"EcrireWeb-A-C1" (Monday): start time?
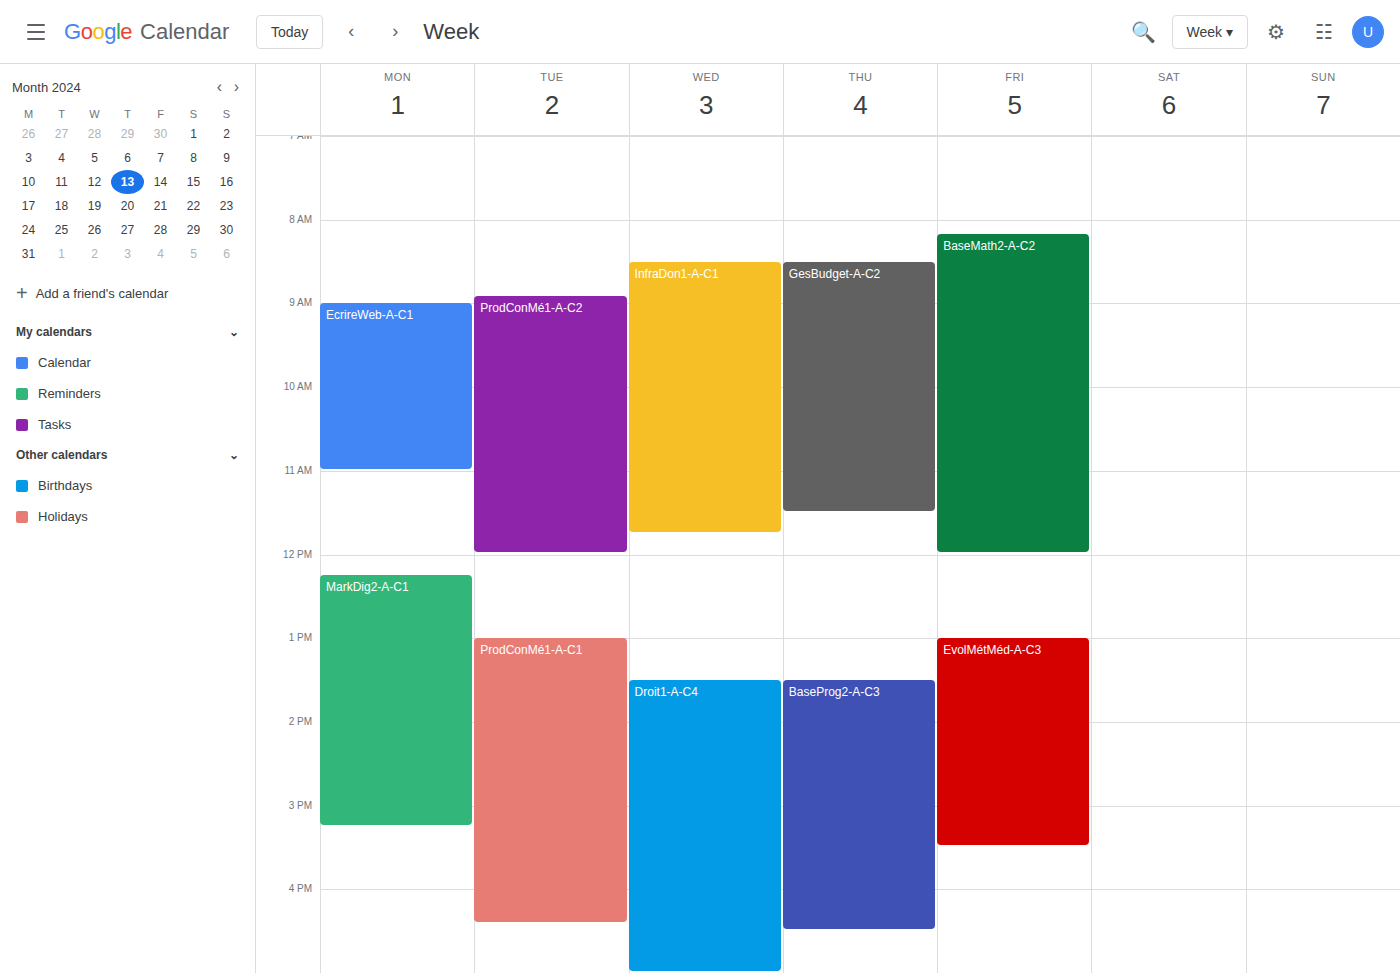
09:00